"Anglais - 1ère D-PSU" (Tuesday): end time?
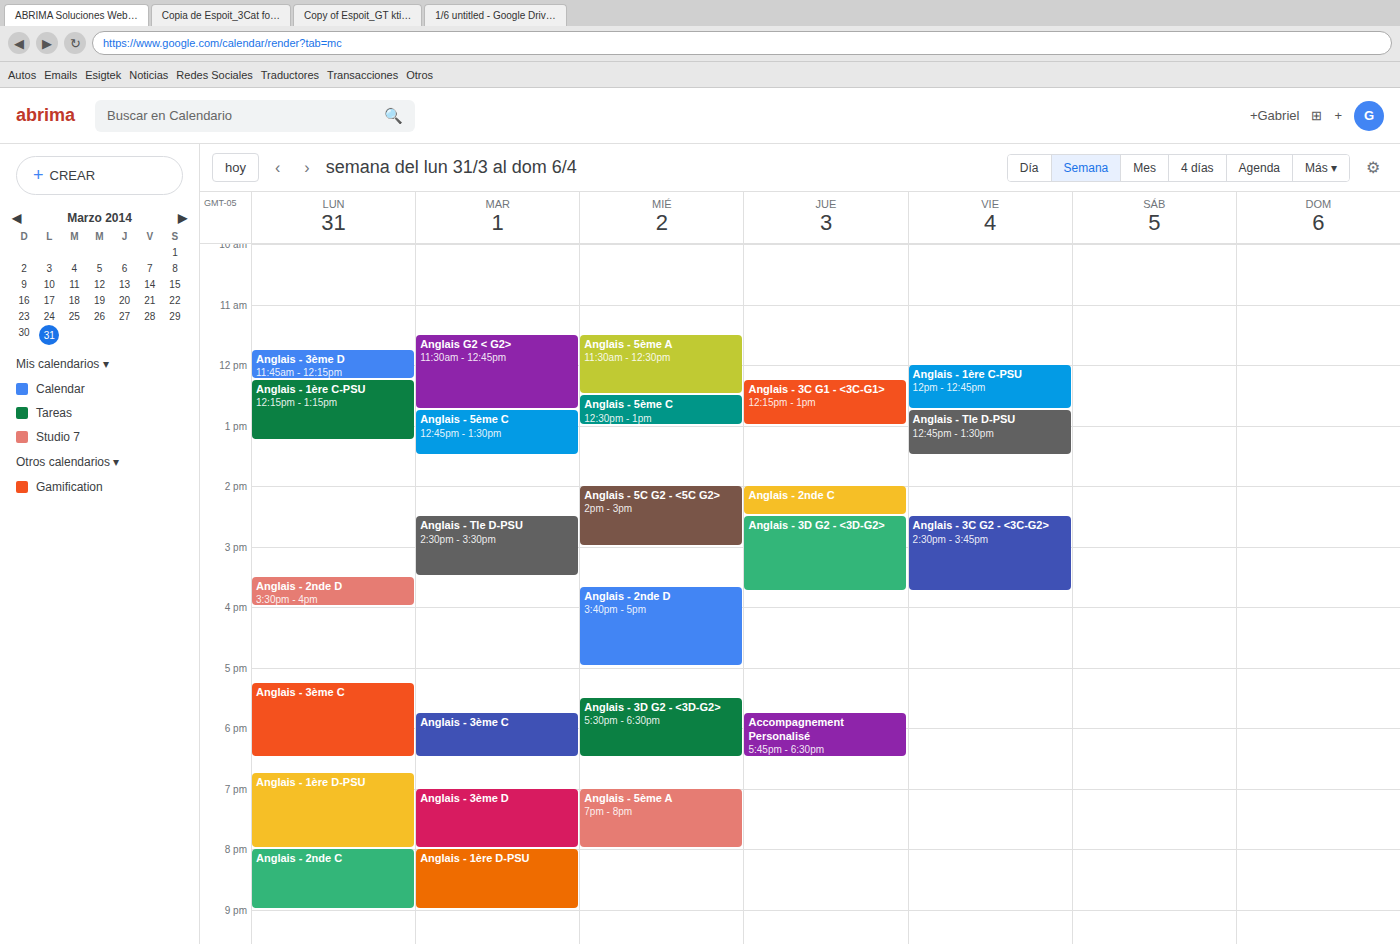
9:00 PM